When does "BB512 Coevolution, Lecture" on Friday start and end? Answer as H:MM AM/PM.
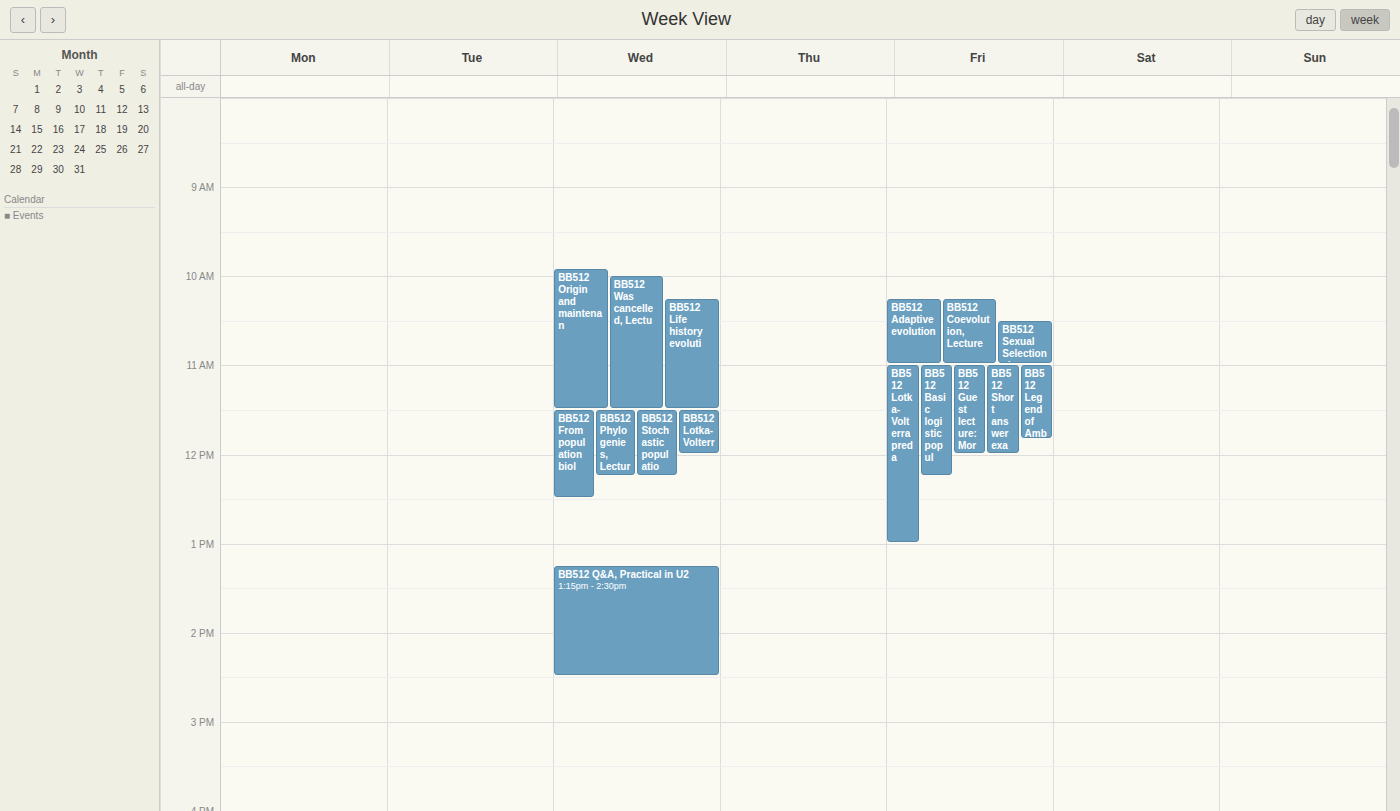
10:15 AM to 11:00 AM